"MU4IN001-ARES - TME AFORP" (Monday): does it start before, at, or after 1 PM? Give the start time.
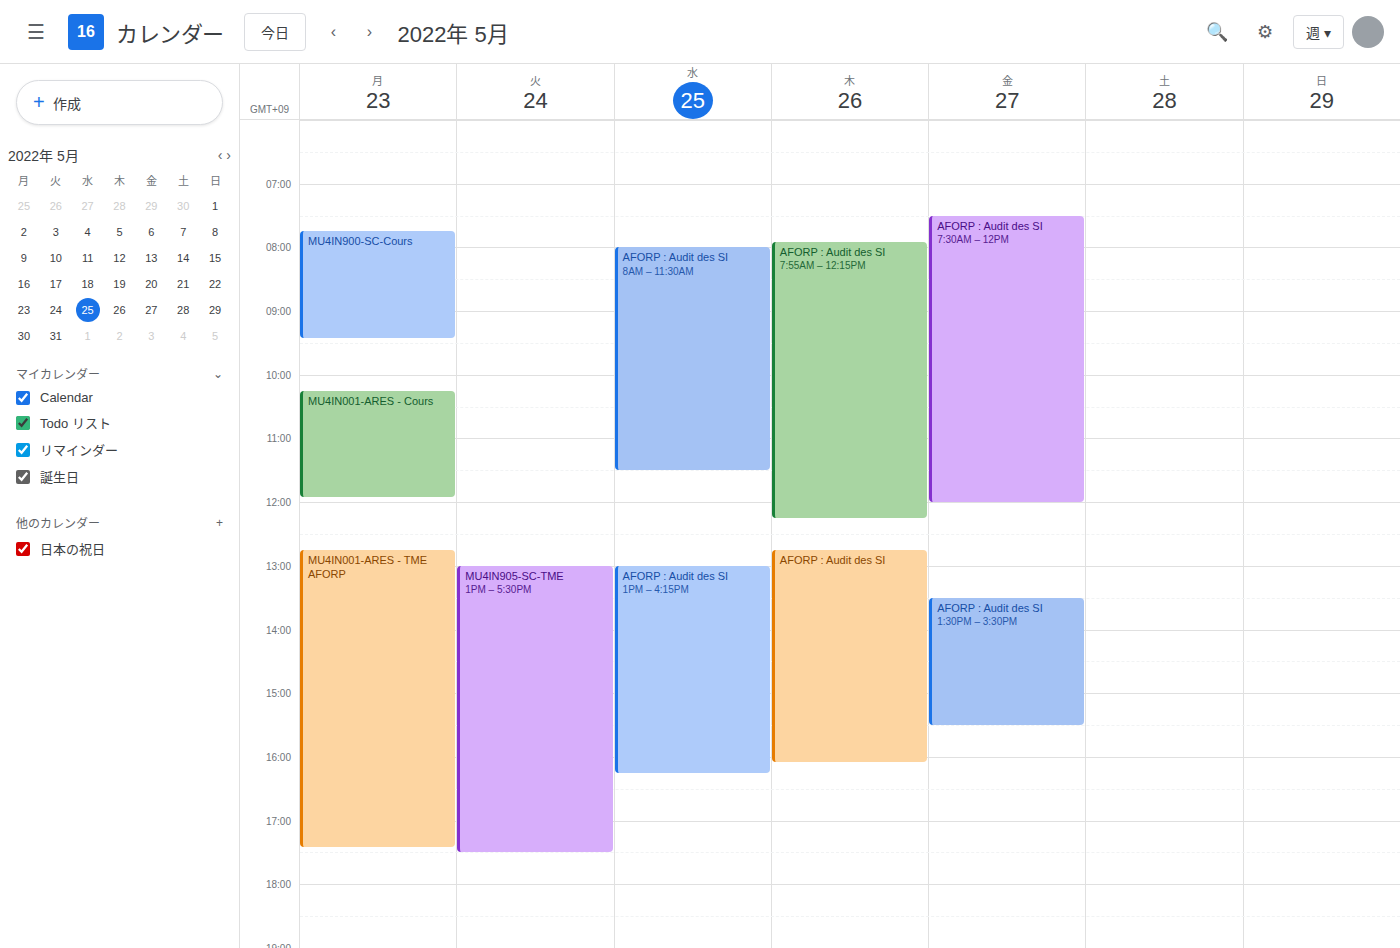
12:45 PM -- before 1 PM, 15 minutes above the 1 PM line.